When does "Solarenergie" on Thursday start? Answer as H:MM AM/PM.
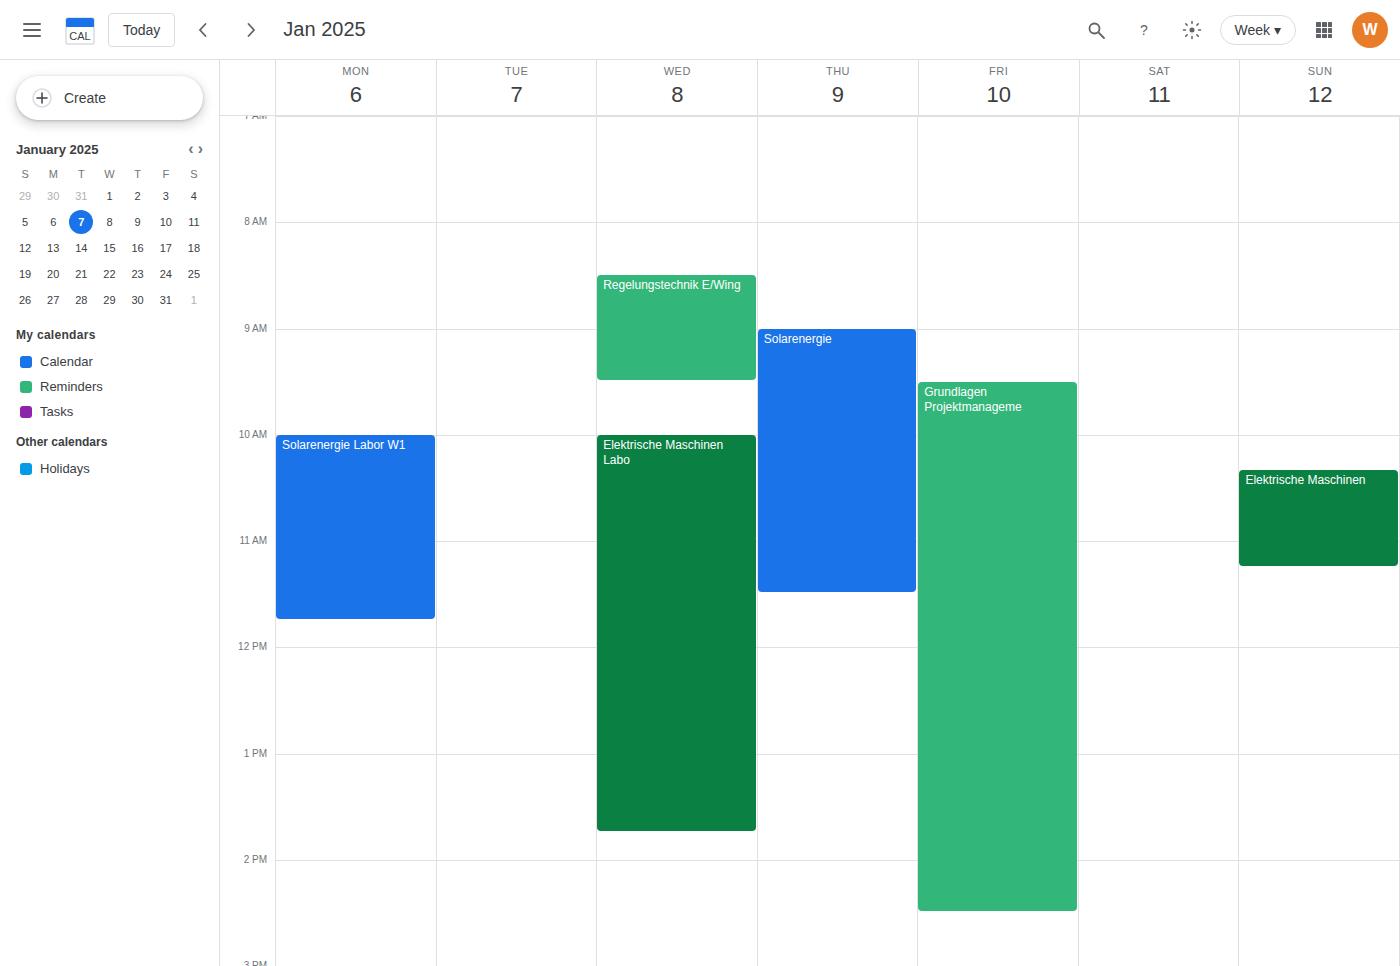
9:00 AM